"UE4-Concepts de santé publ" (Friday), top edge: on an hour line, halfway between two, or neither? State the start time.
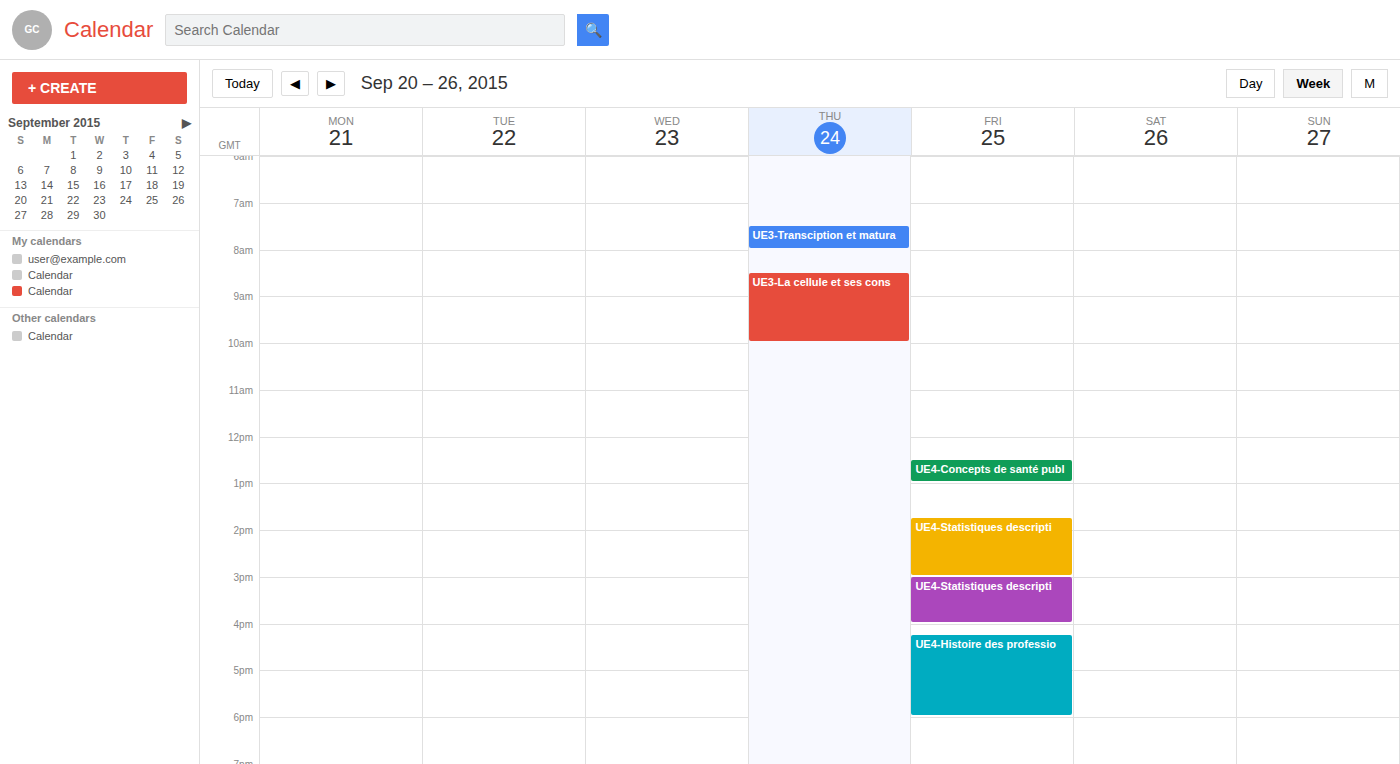
12:30 -- halfway between the 12:00 and 13:00 lines.